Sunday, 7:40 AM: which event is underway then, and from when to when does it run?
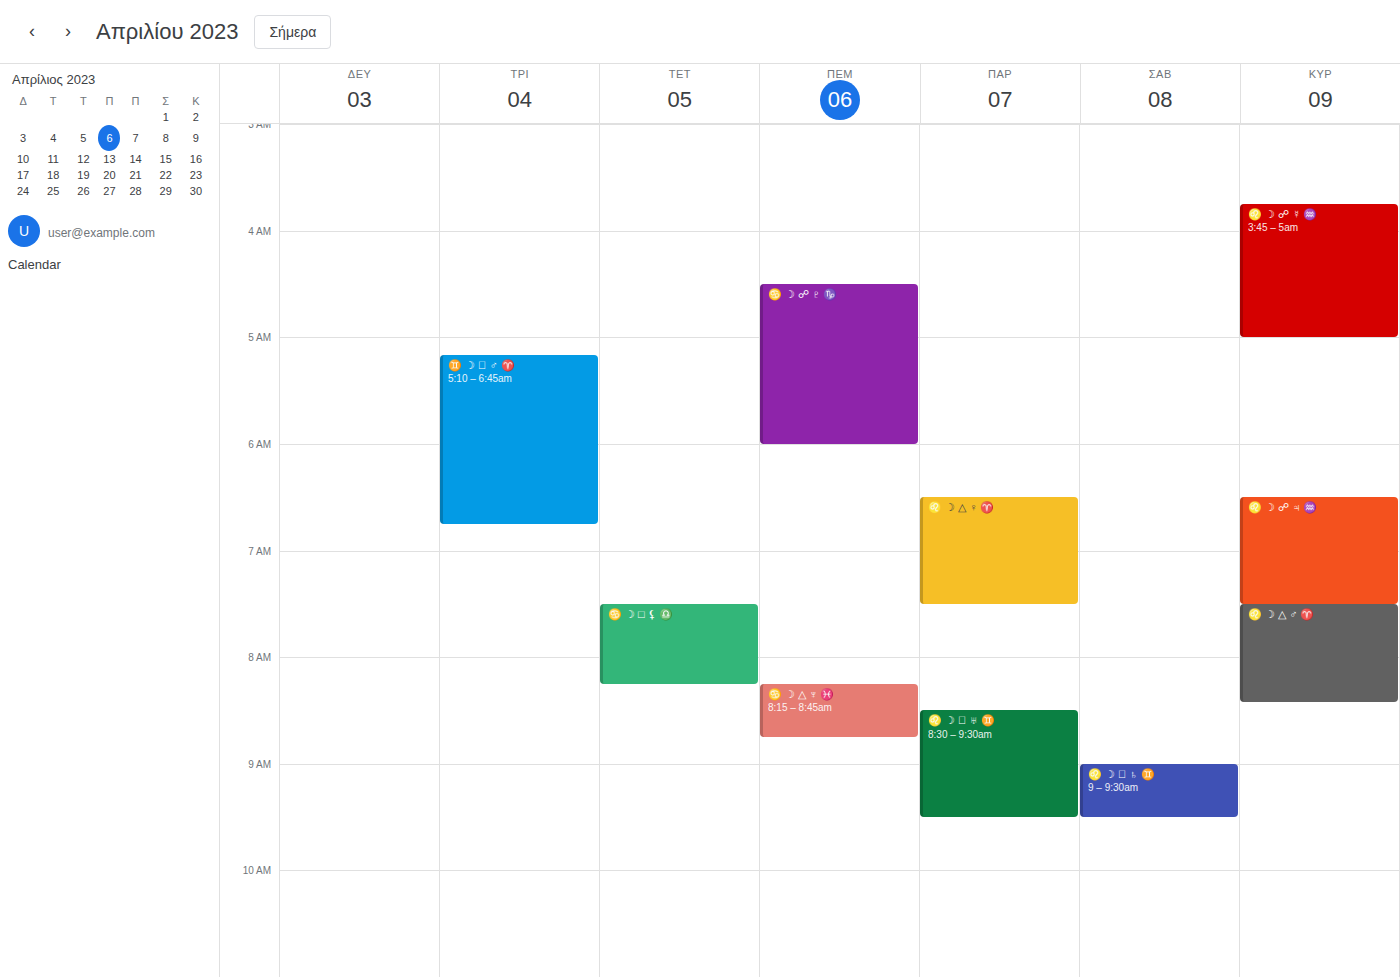
"♌️ ☽ △ ♂ ♈️", 7:30 AM to 8:25 AM